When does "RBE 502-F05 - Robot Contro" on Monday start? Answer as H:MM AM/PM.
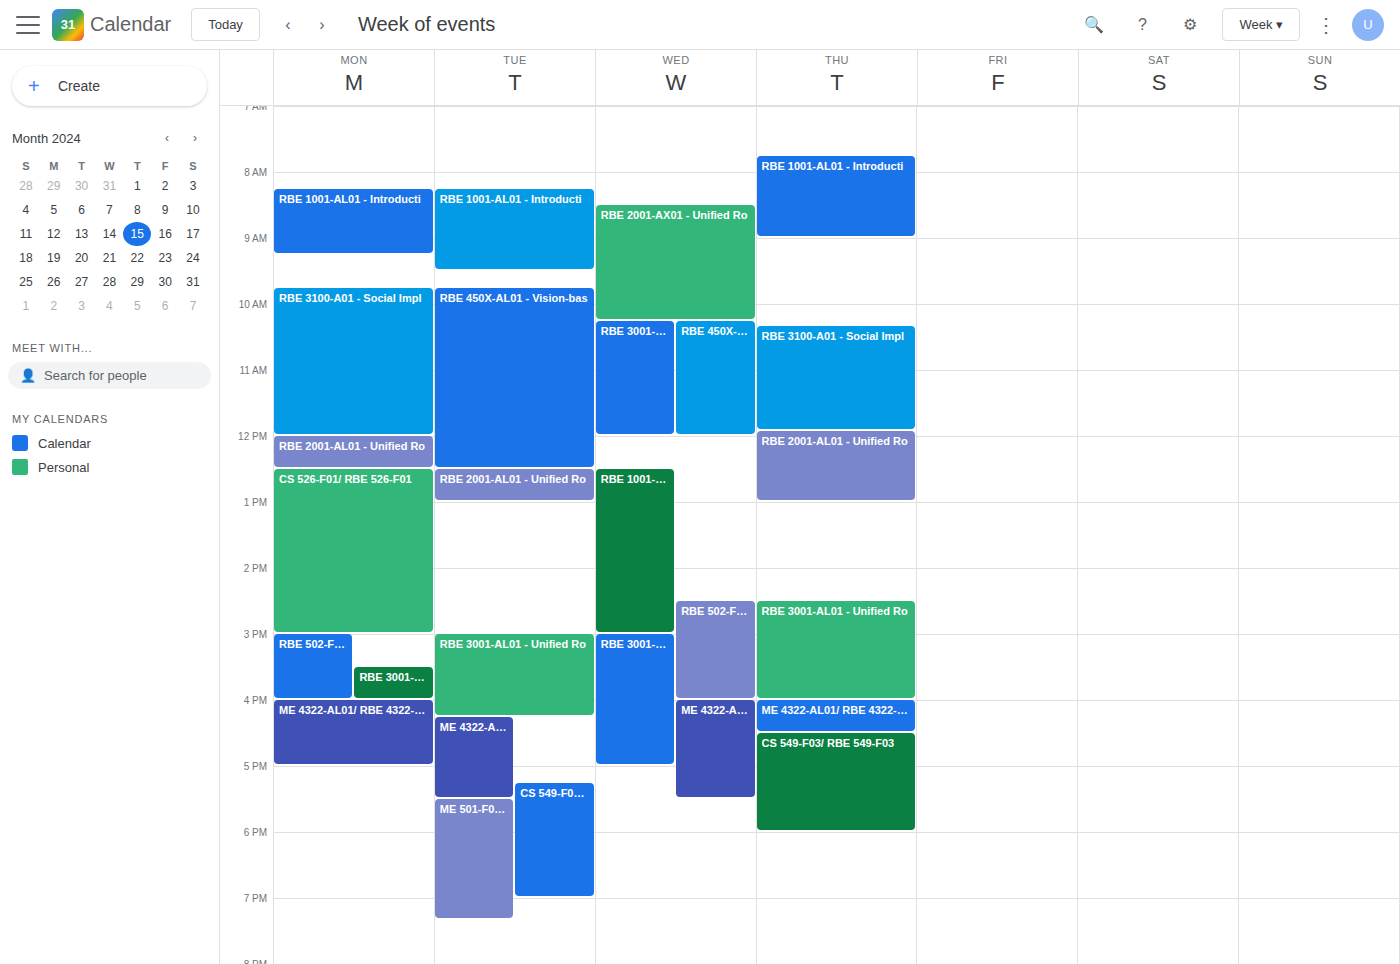
3:00 PM